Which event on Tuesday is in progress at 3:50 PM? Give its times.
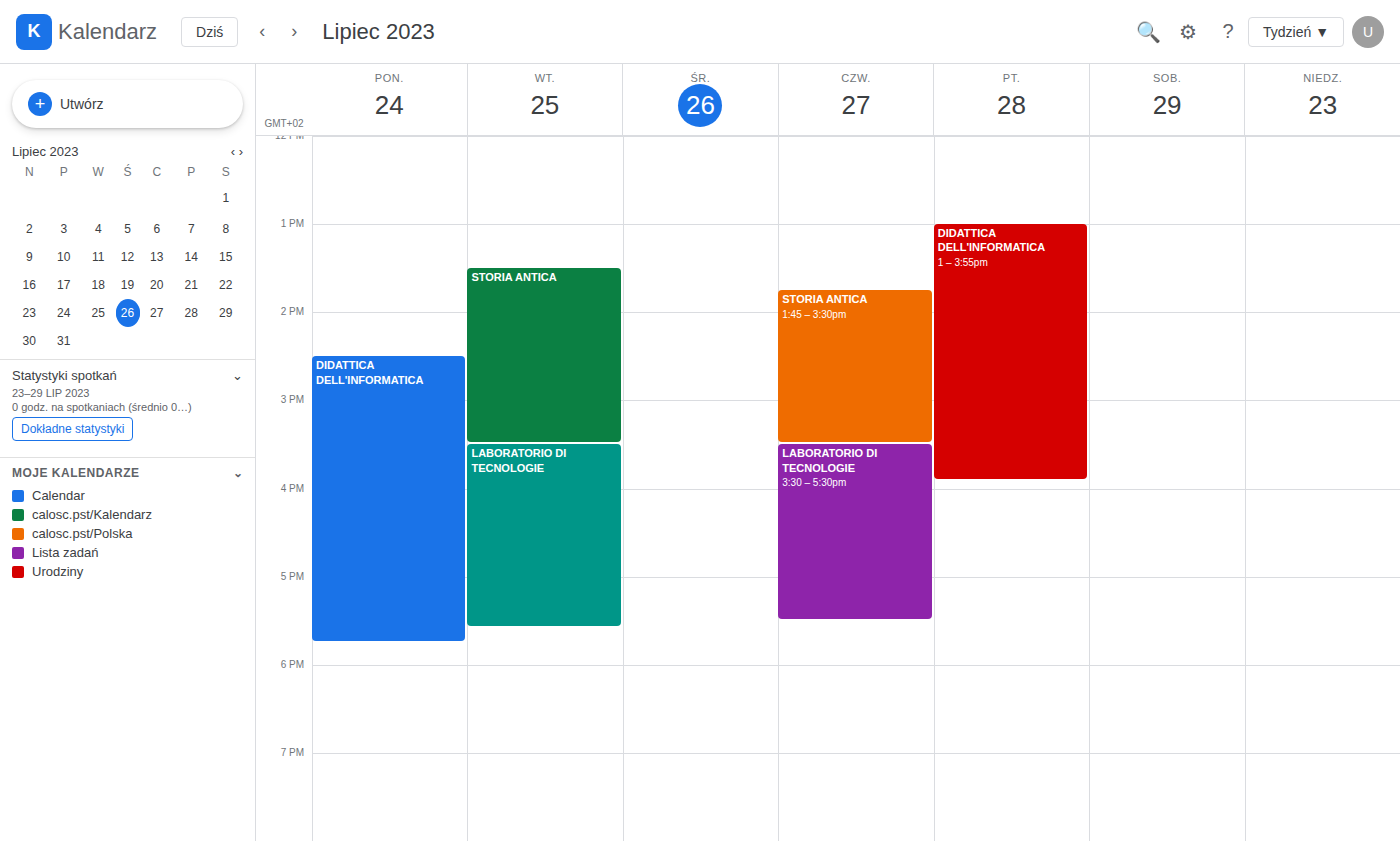
"LABORATORIO DI TECNOLOGIE", 3:30 PM to 5:35 PM